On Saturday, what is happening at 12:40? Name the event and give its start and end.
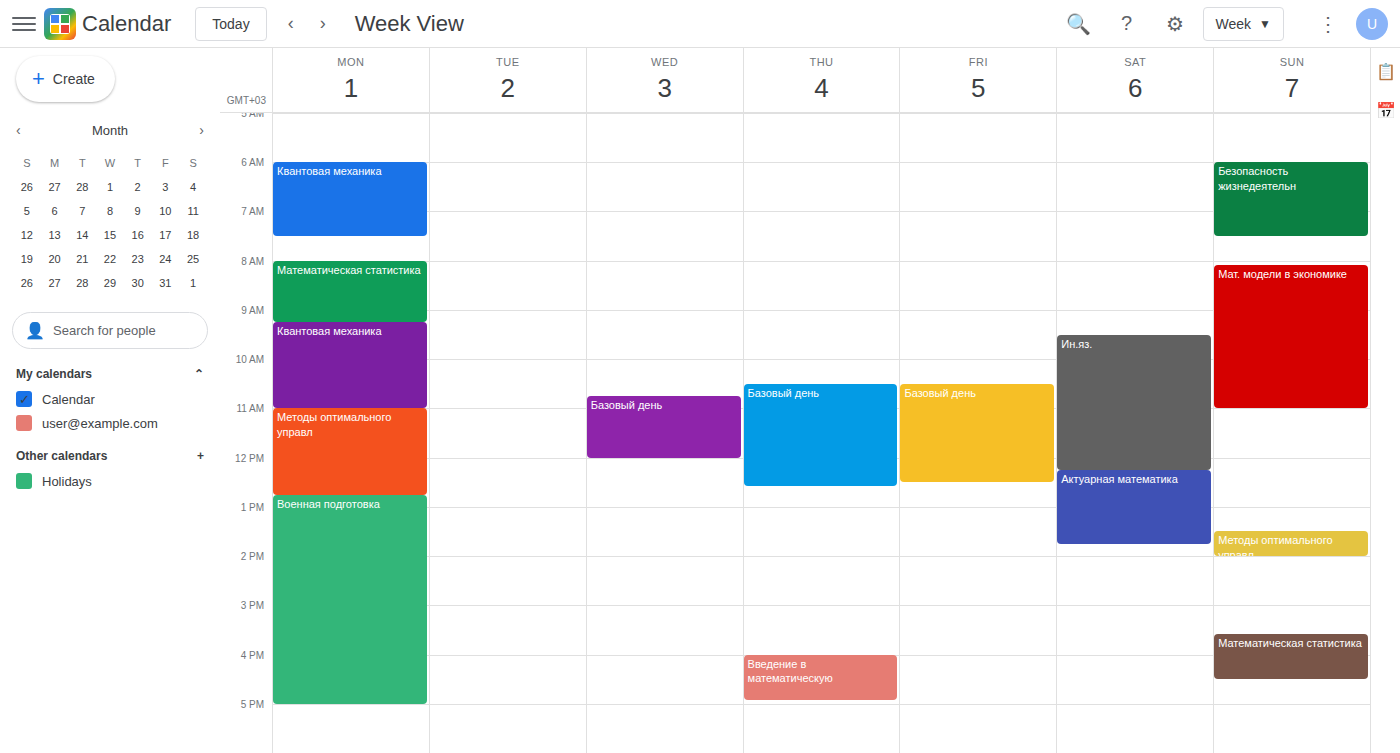
"Актуарная математика", 12:15 to 13:45